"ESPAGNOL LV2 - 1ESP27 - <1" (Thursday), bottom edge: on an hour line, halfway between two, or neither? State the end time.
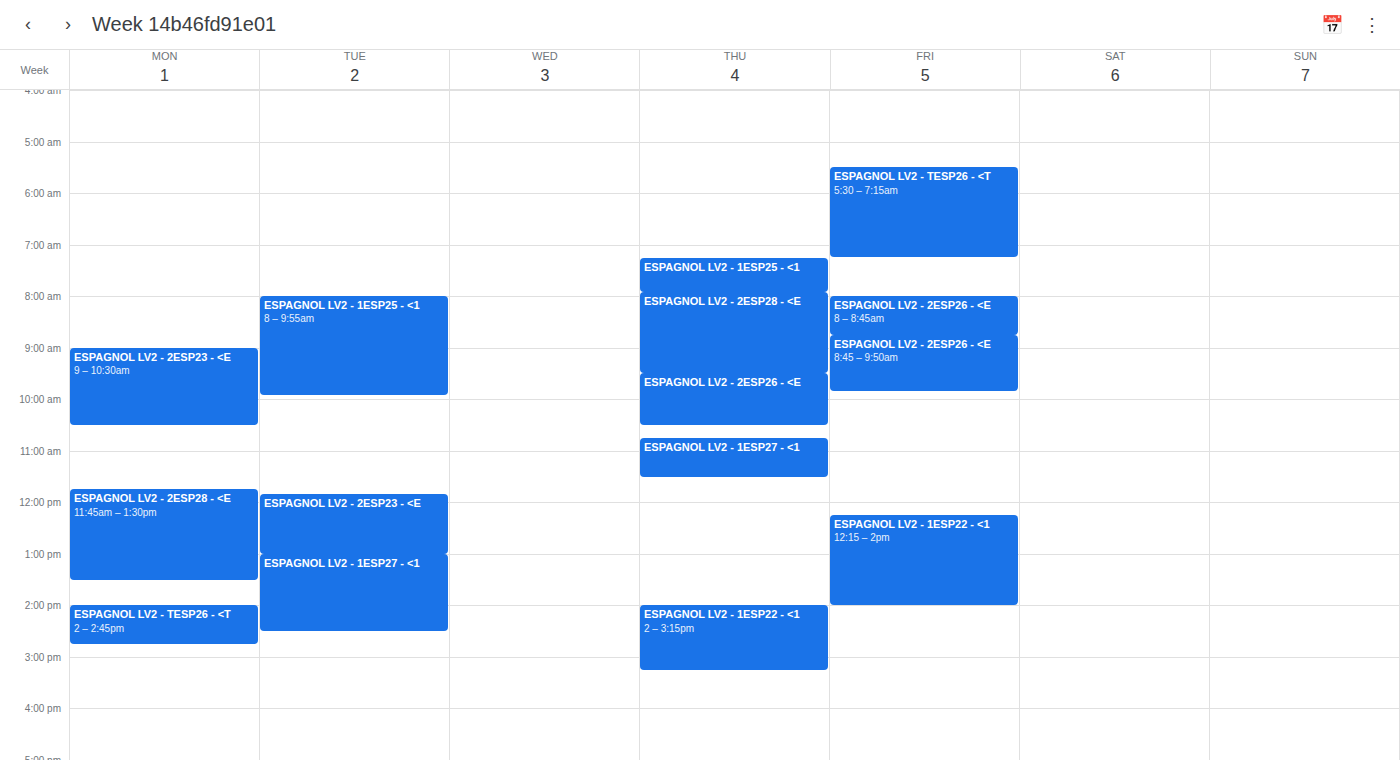
11:30 AM -- halfway between the 11 AM and 12 PM lines.